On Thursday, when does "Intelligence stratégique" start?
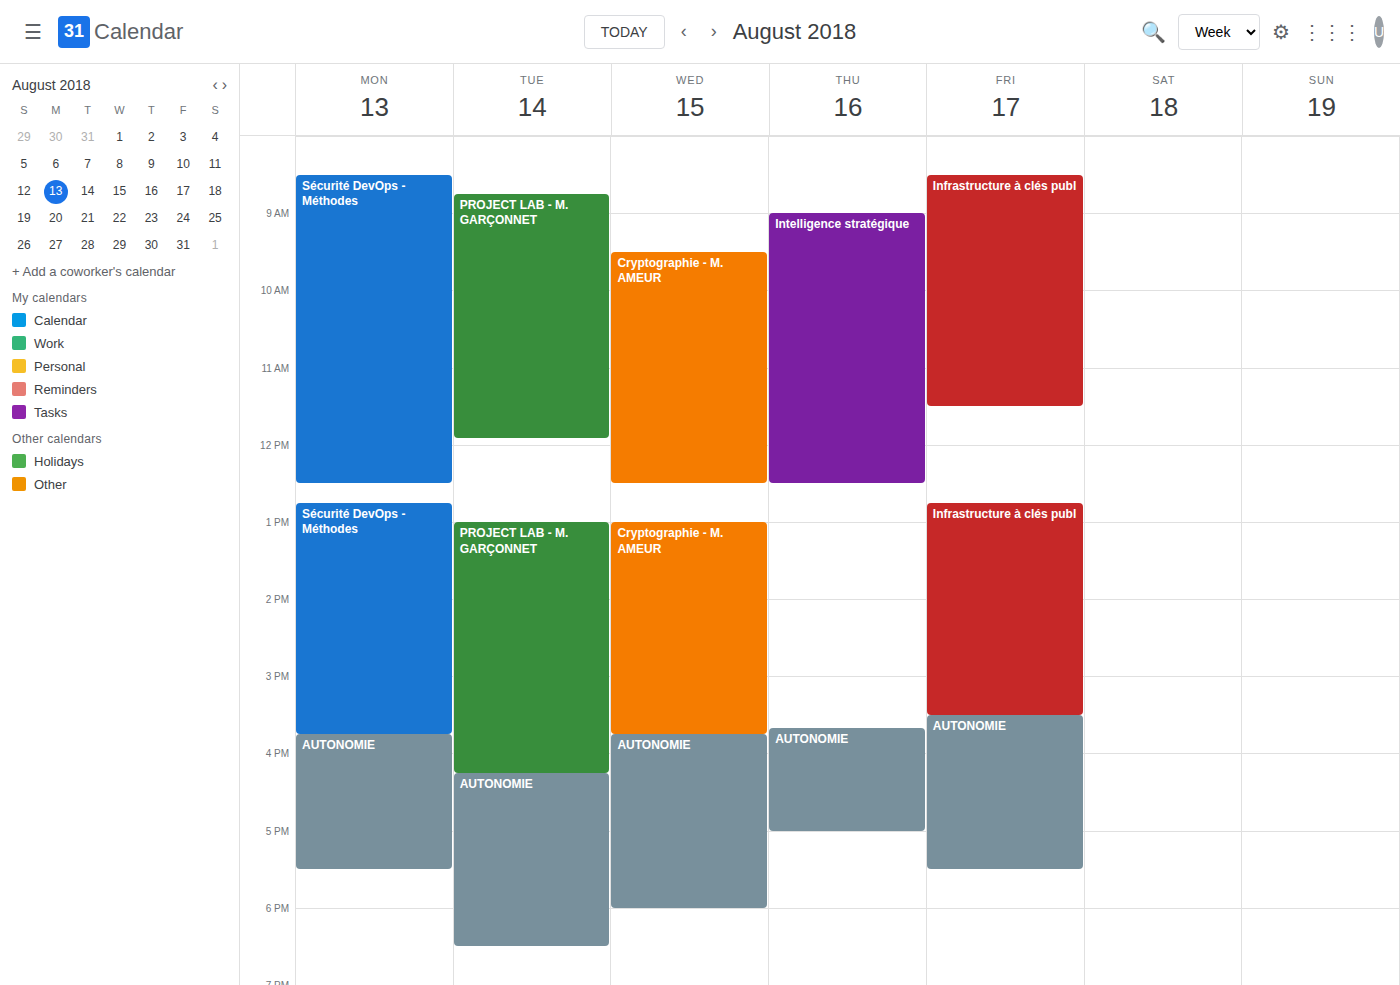
9:00 AM